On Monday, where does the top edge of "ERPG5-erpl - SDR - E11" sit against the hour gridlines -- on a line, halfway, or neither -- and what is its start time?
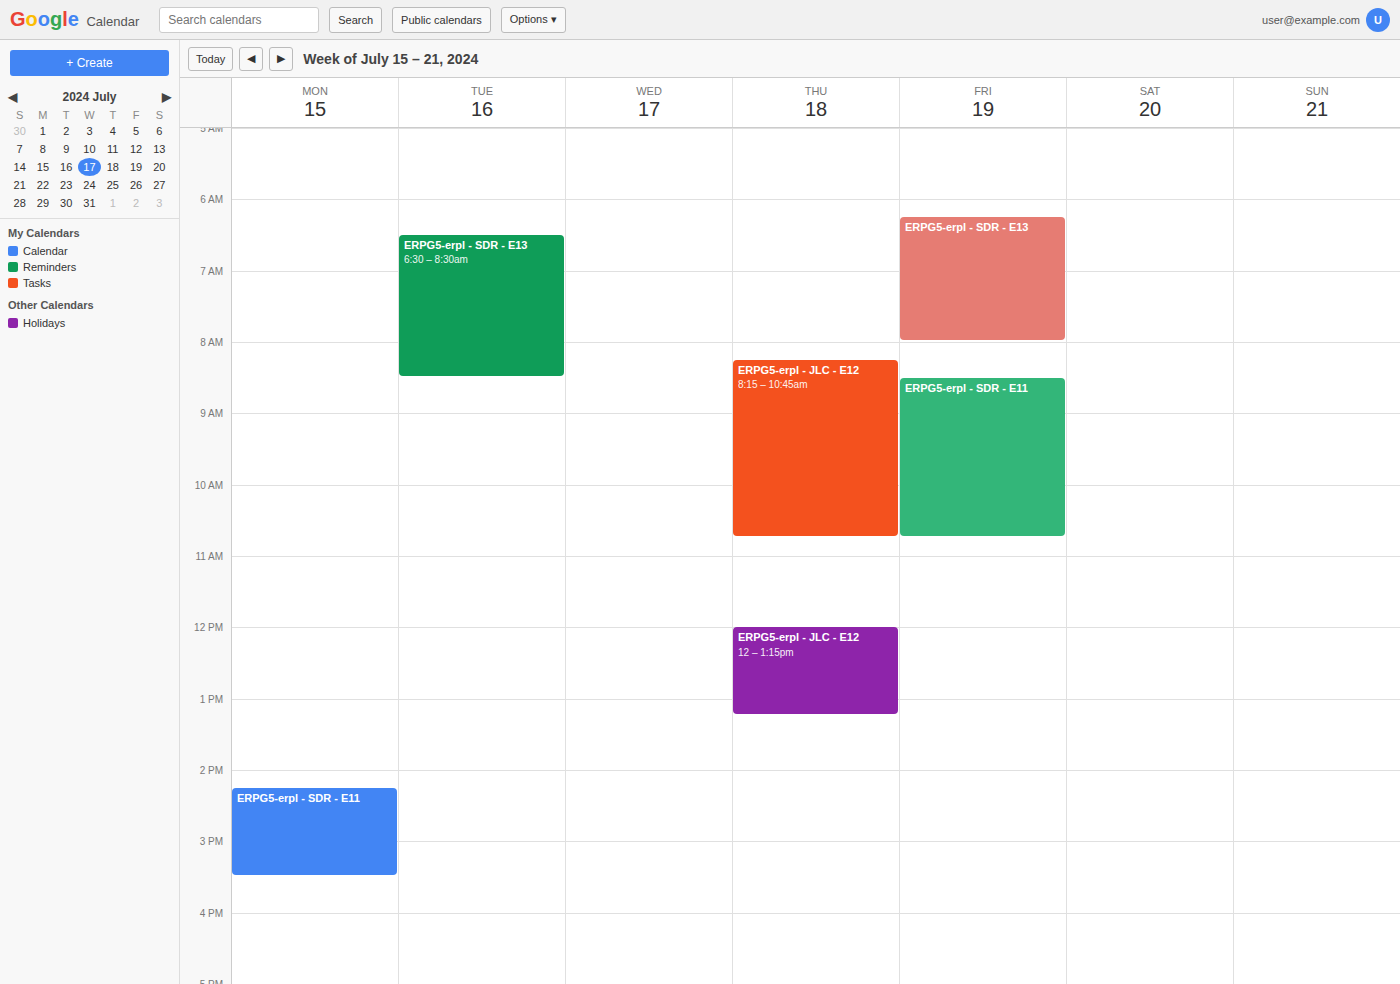
2:15 PM -- neither: a quarter of the way from the 2 PM line to the 3 PM line.